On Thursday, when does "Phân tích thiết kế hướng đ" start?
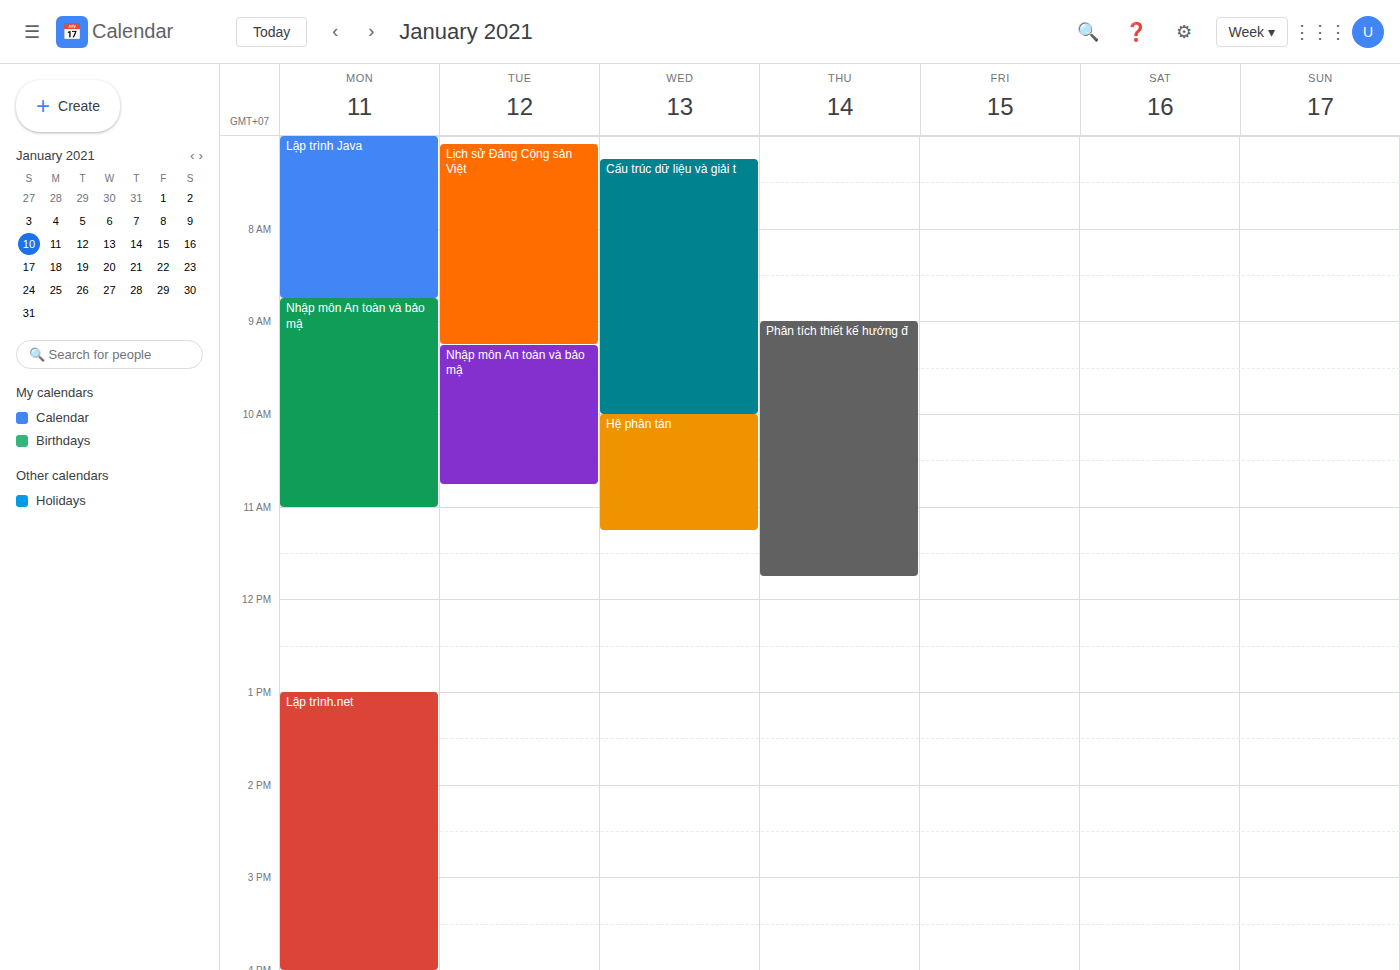
9:00 AM